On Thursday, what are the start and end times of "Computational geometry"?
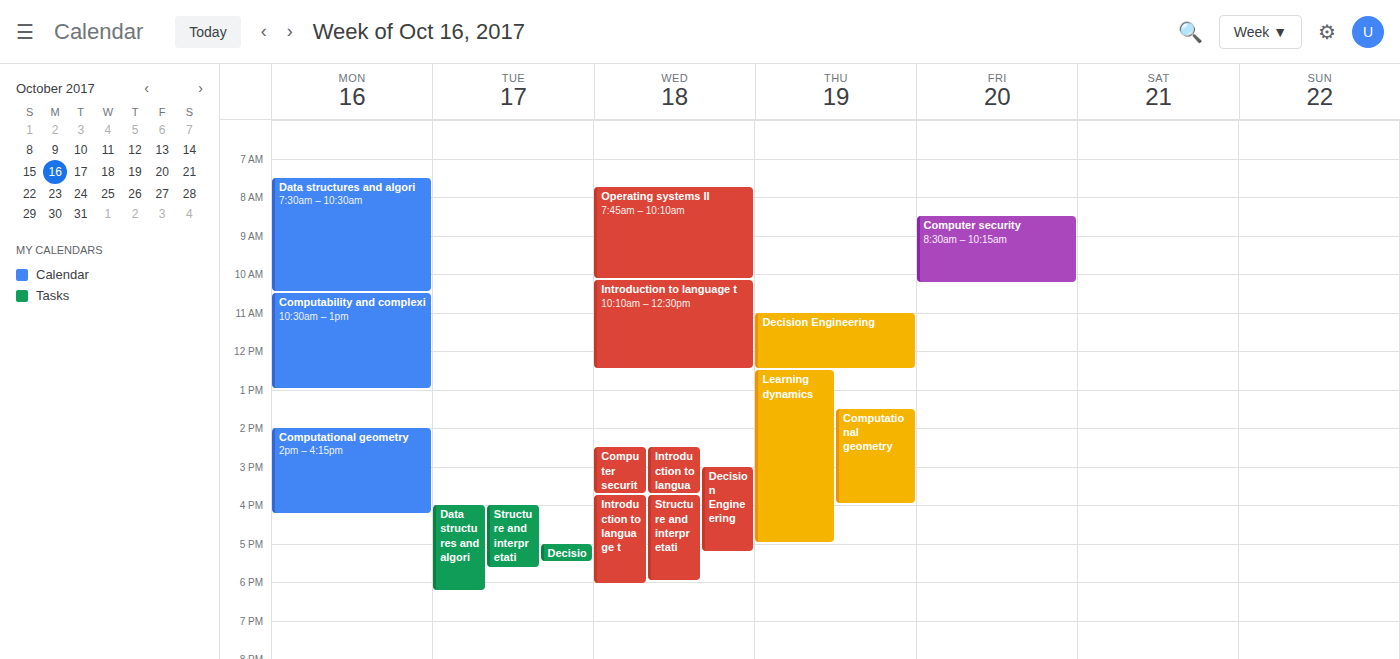
1:30 PM to 4:00 PM